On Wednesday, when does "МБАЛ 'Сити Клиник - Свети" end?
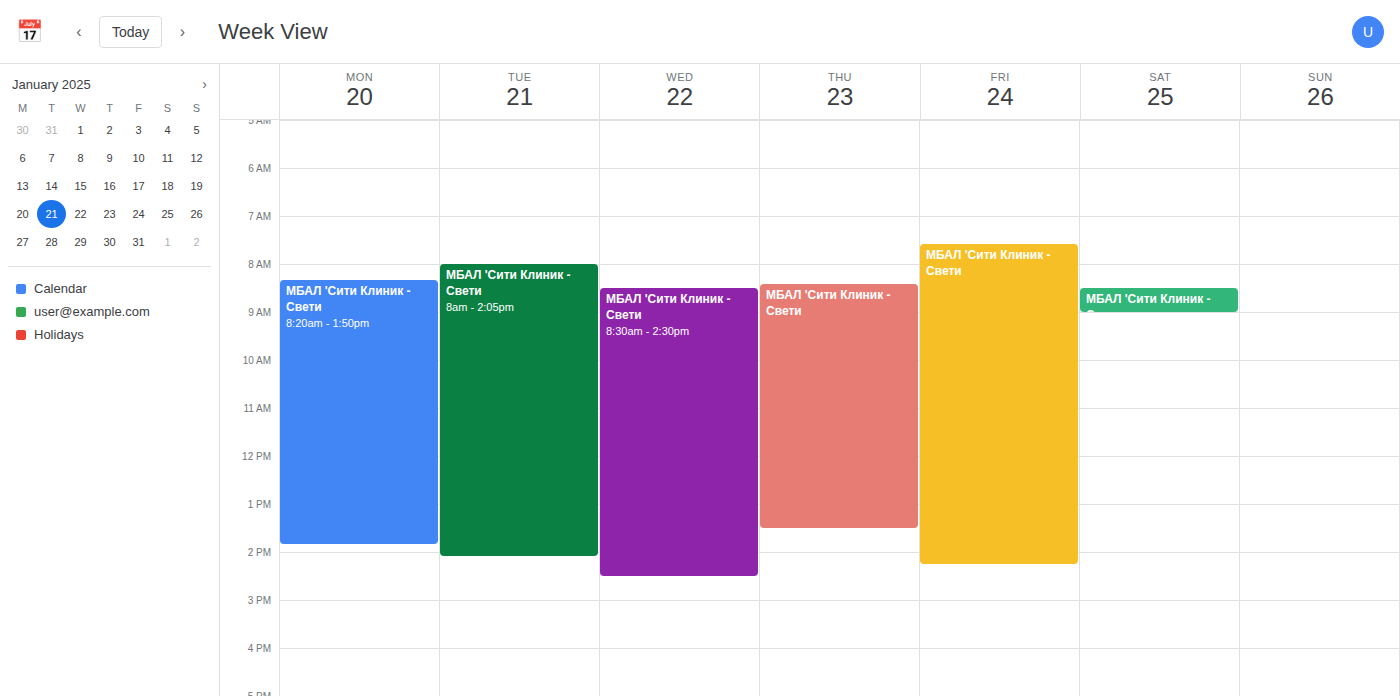
2:30 PM